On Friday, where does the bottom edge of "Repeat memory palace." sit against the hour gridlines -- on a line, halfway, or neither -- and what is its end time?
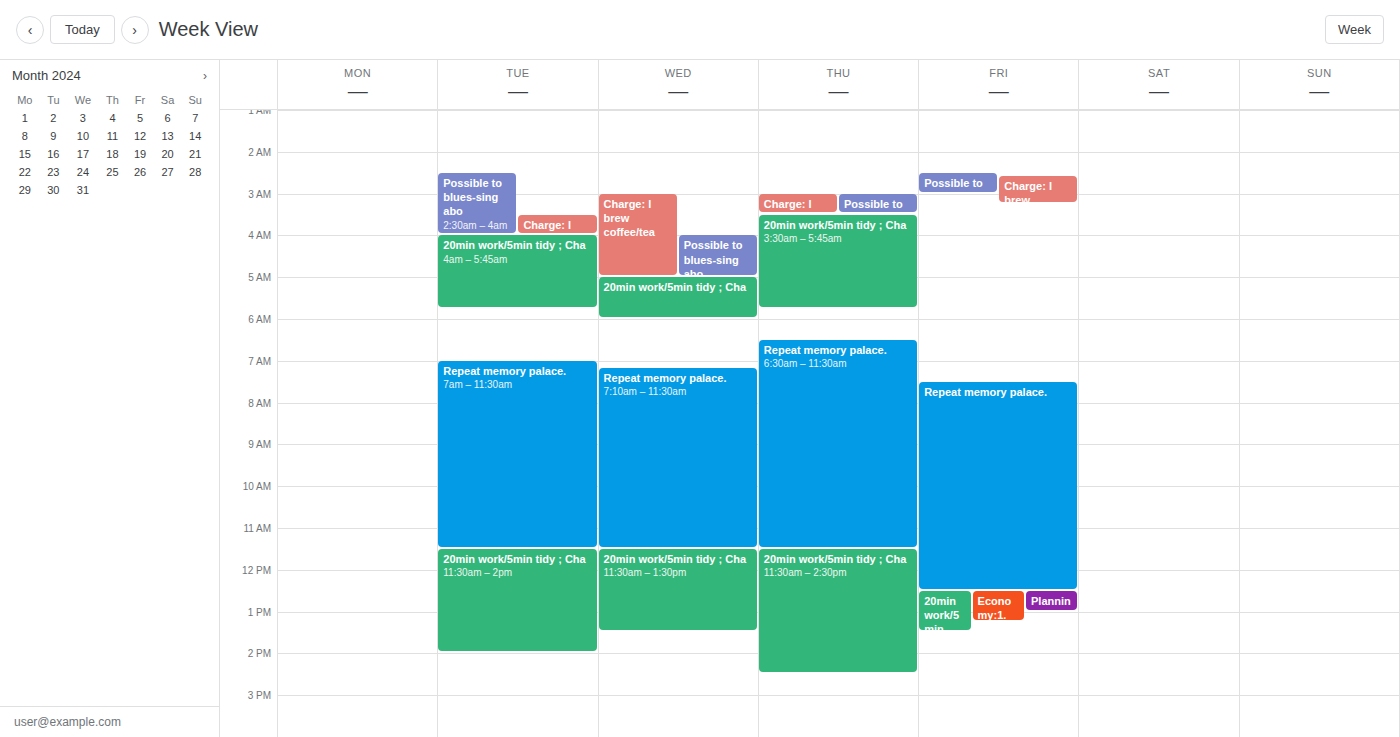
12:30 -- halfway between the 12:00 and 13:00 lines.